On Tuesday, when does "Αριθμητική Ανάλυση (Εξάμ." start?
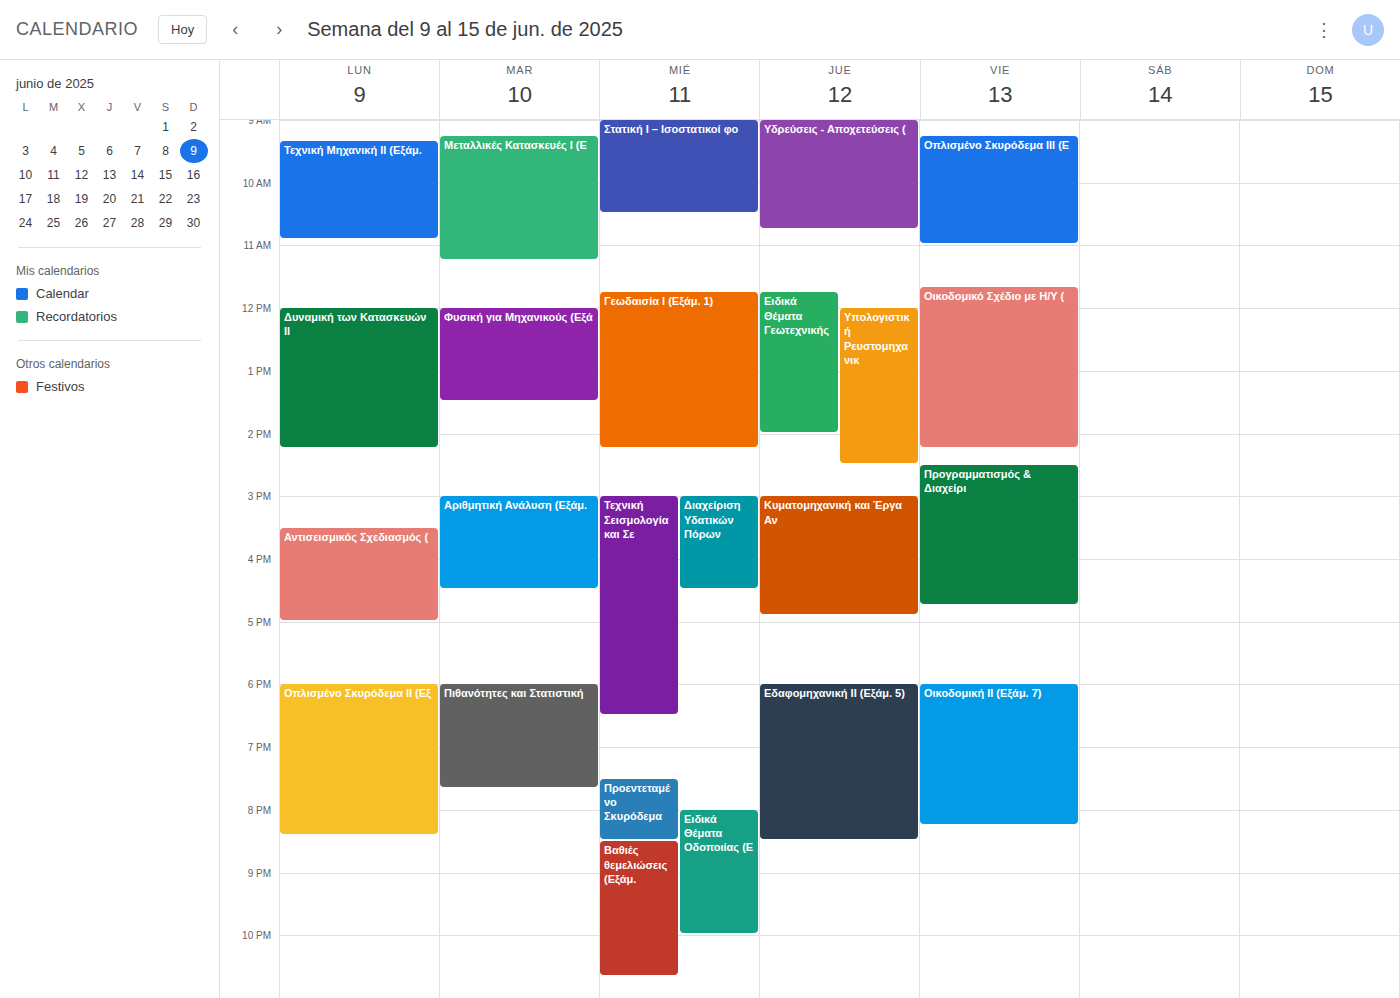
3:00 PM